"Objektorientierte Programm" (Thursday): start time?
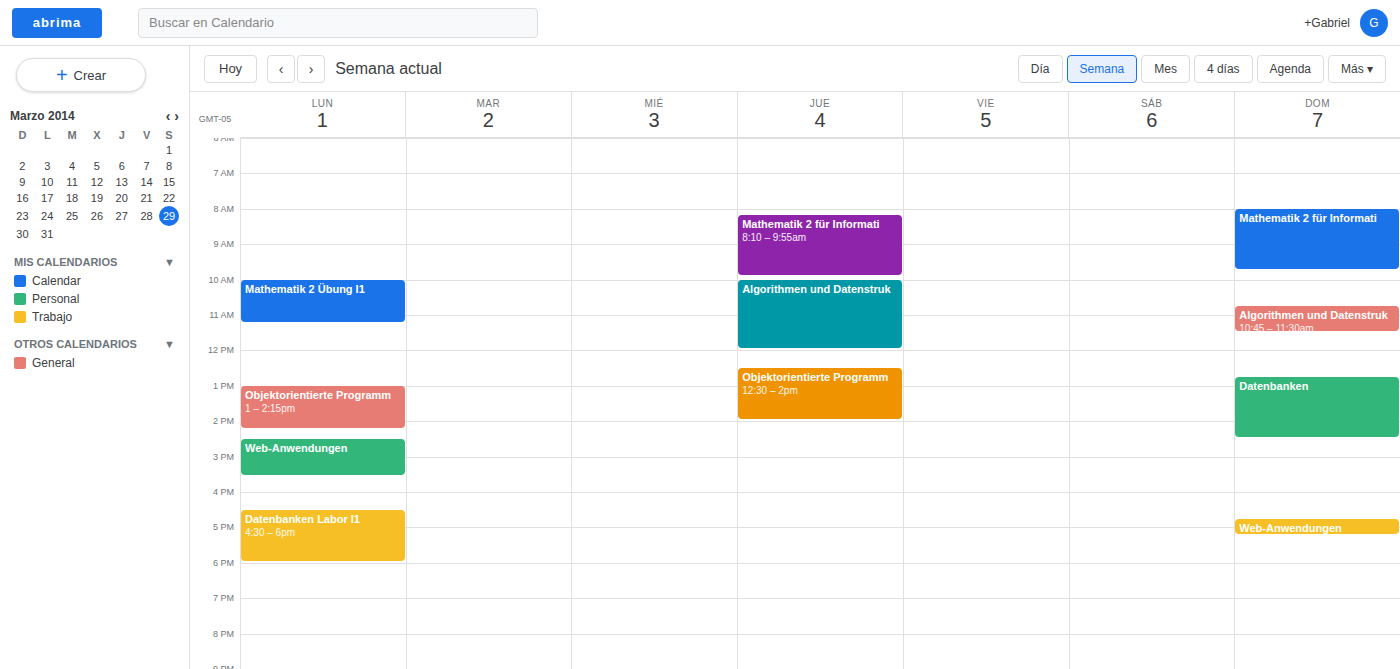
12:30 PM